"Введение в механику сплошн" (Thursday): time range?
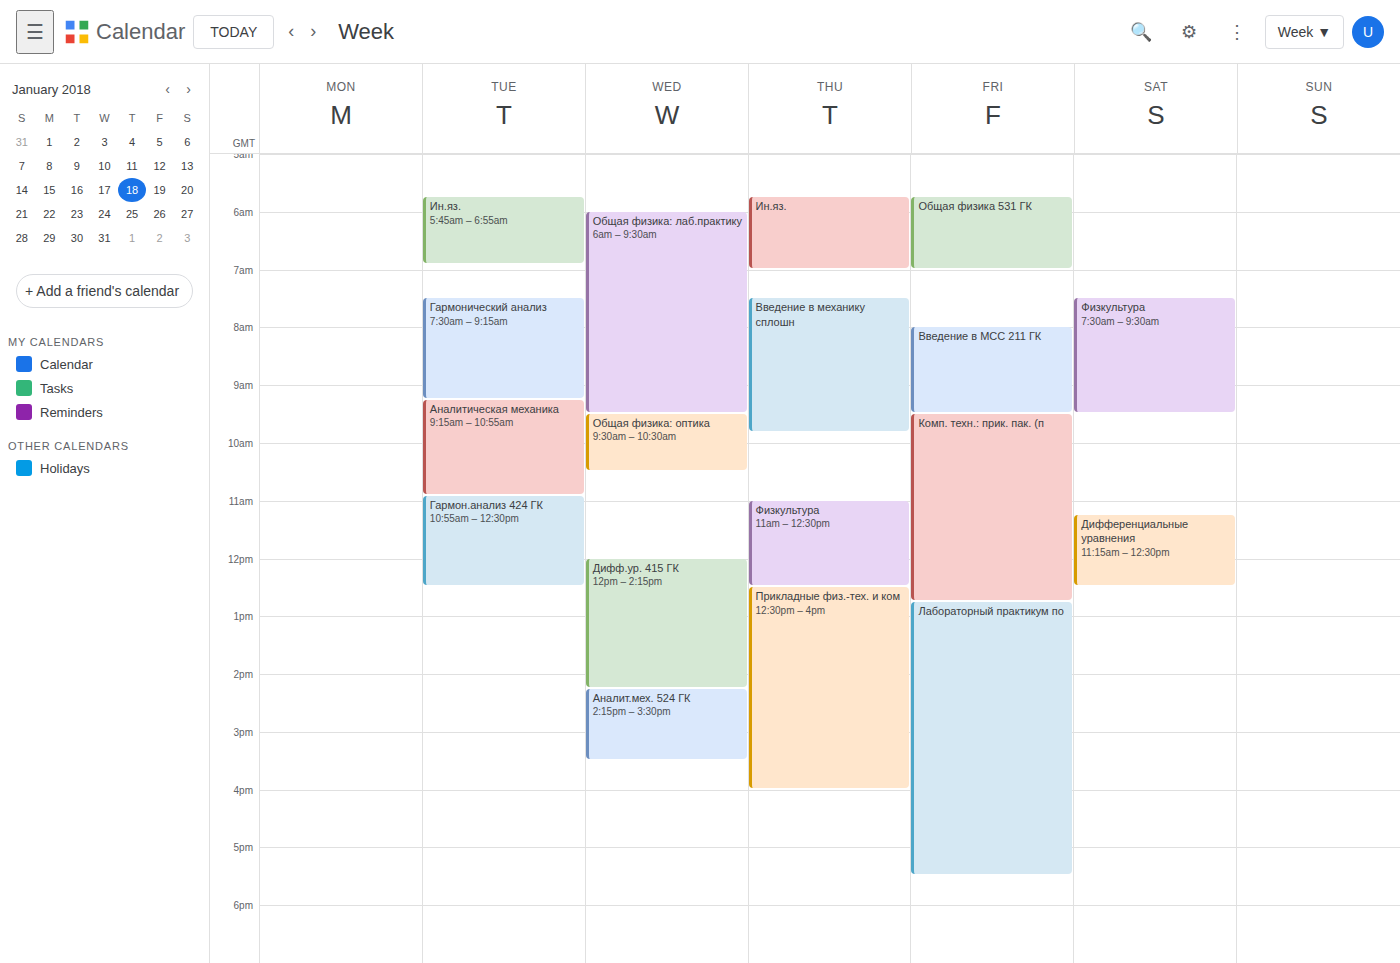
7:30 AM to 9:50 AM